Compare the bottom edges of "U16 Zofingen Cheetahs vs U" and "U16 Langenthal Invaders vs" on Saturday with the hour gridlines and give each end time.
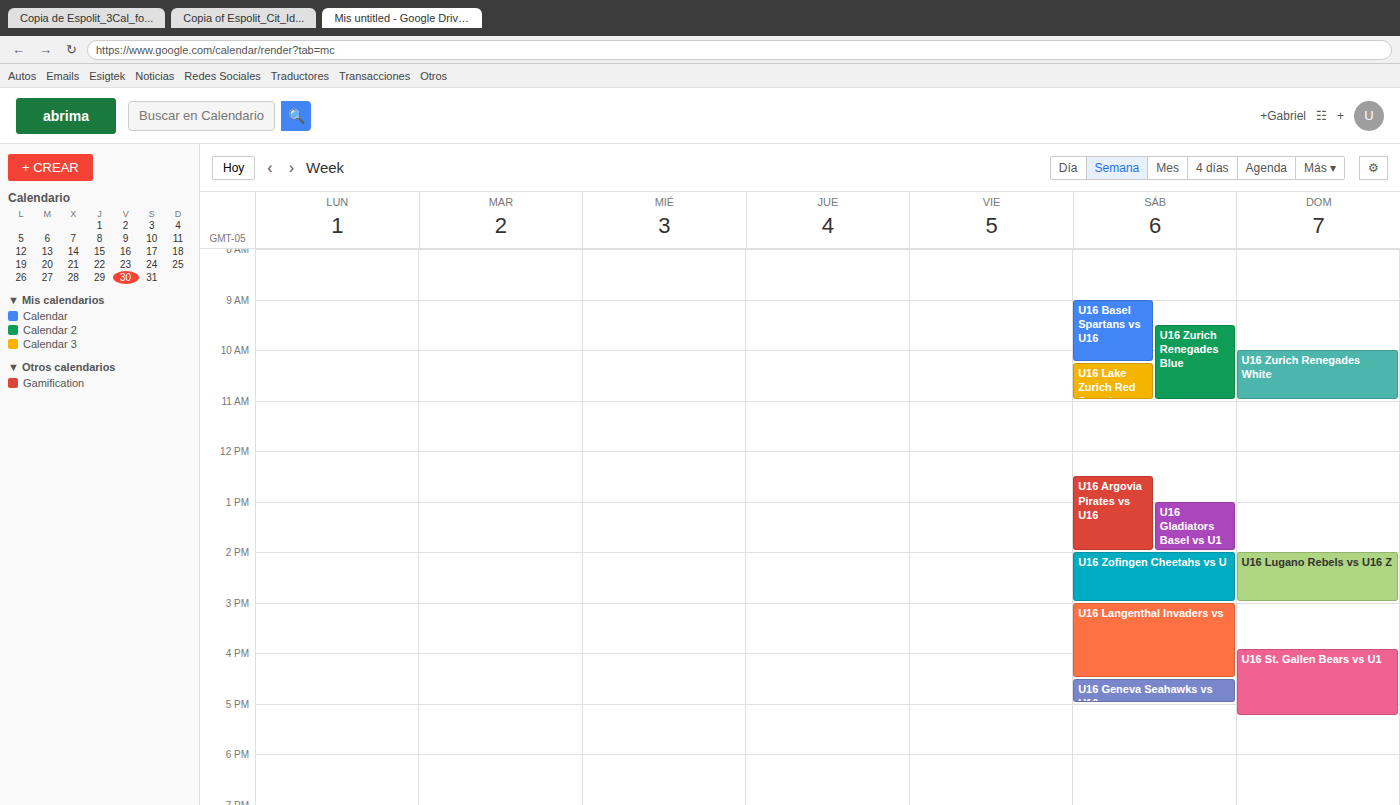
"U16 Zofingen Cheetahs vs U": 15:00, exactly on the 15:00 line. "U16 Langenthal Invaders vs": 16:30, halfway between the 16:00 and 17:00 lines.